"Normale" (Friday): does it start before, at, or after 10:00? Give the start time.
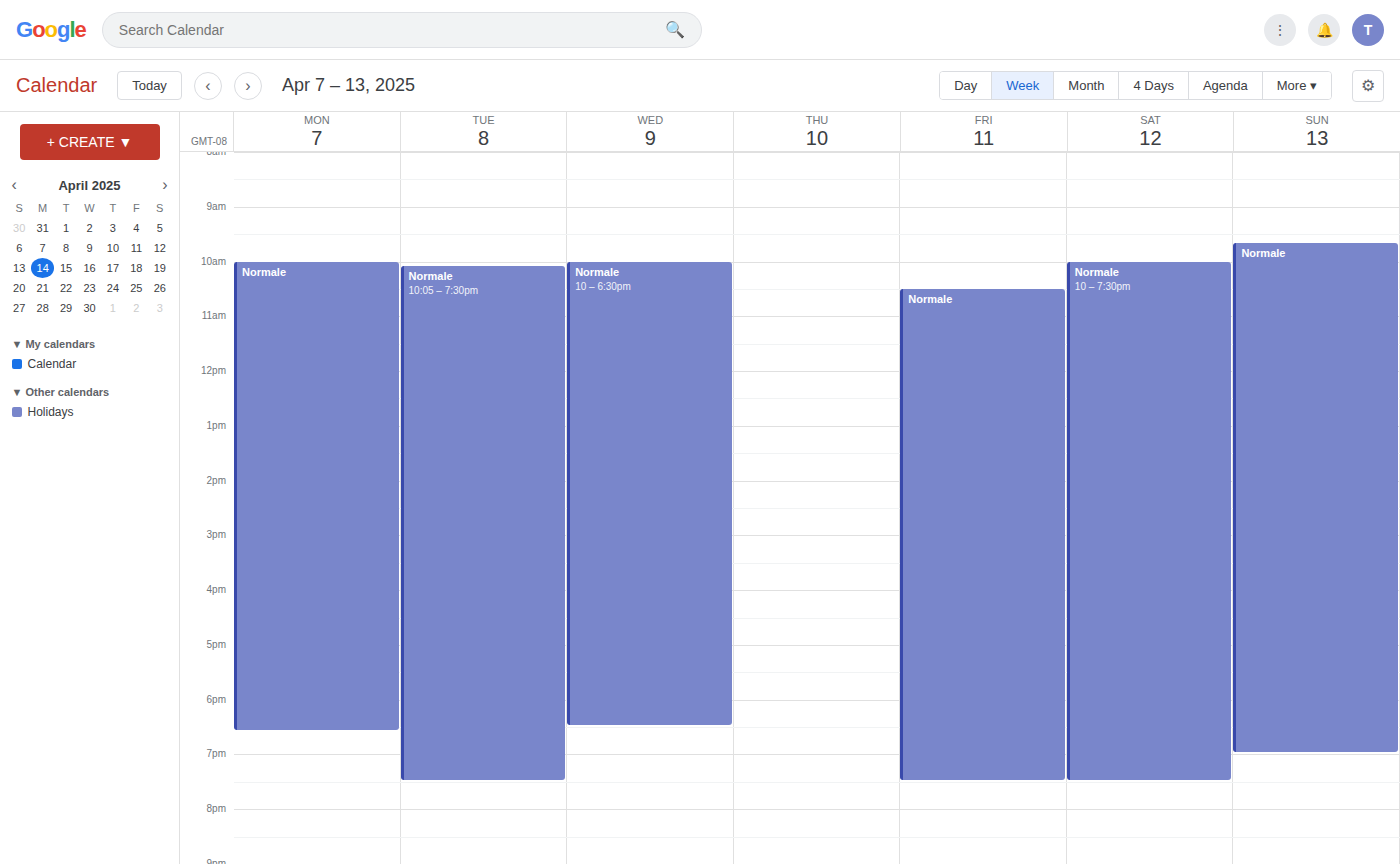
10:30 -- after 10:00, 30 minutes below the 10:00 line.